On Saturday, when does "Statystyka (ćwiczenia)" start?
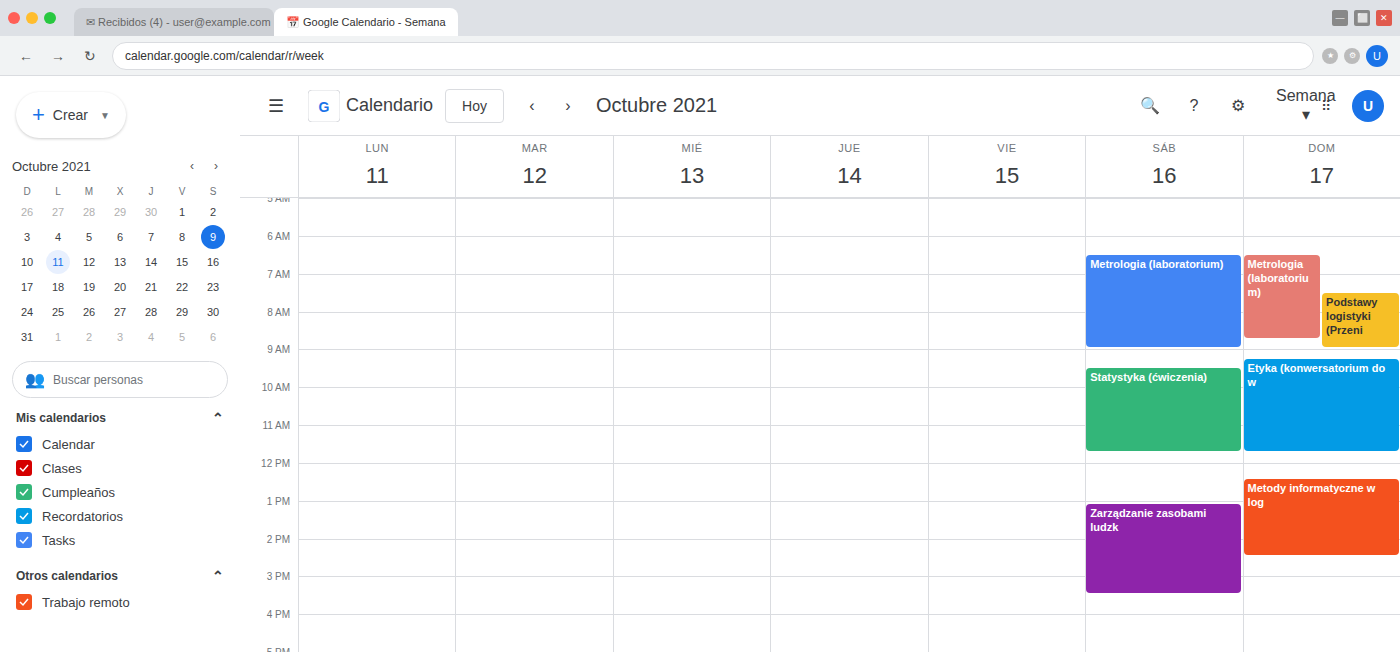
9:30 AM